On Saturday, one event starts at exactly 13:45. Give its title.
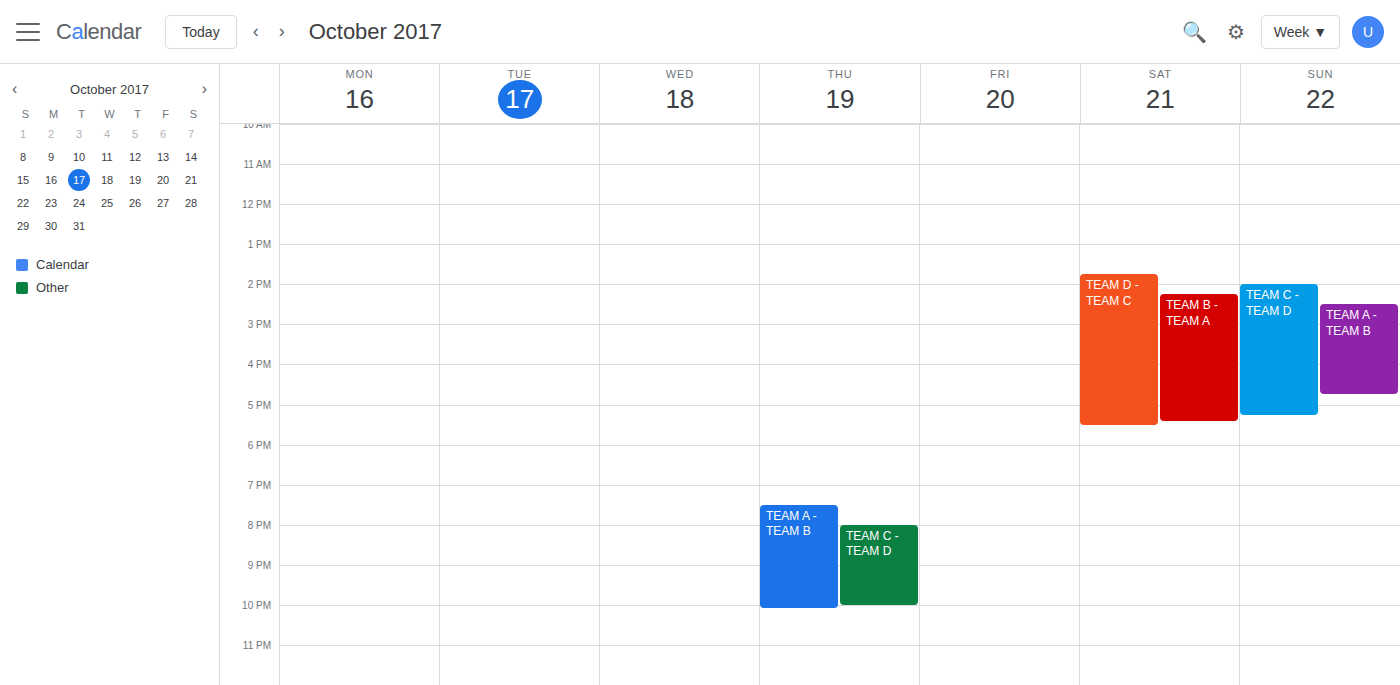
"TEAM D - TEAM C"